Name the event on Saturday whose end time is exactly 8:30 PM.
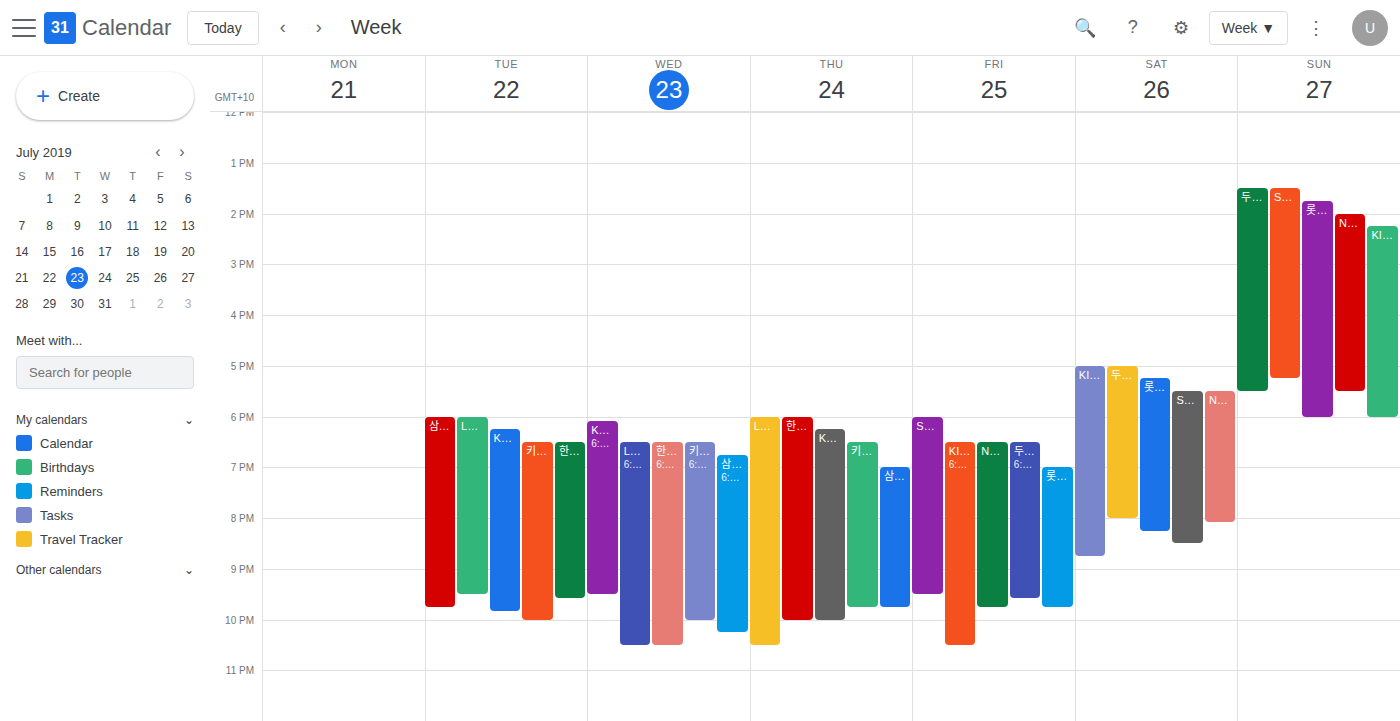
"SSG vs LG (서울)"